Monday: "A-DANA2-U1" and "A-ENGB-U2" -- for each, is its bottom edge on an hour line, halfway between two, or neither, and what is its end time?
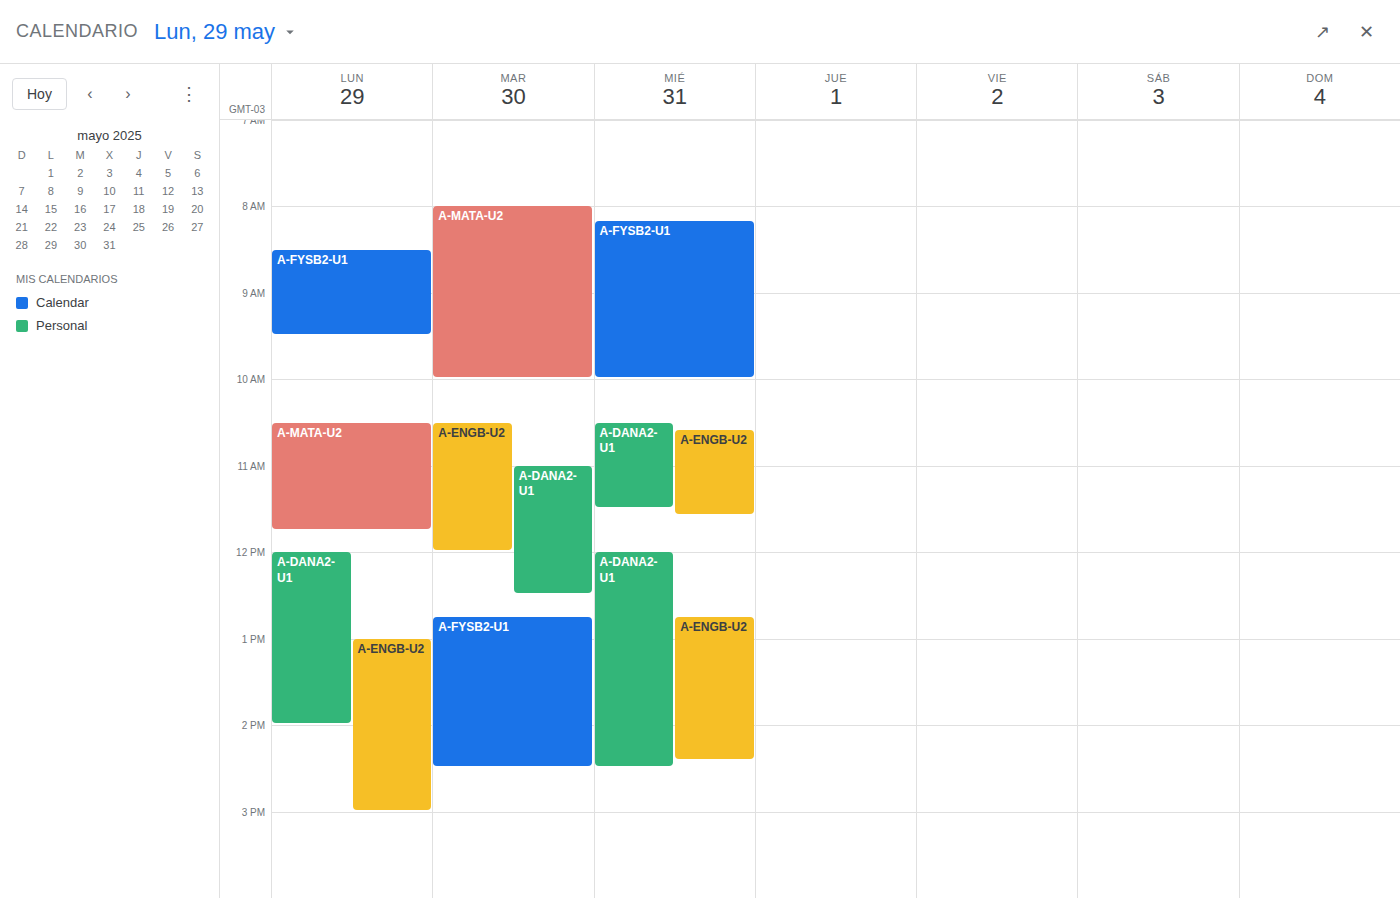
"A-DANA2-U1": 2:00 PM, exactly on the 2 PM line. "A-ENGB-U2": 3:00 PM, exactly on the 3 PM line.